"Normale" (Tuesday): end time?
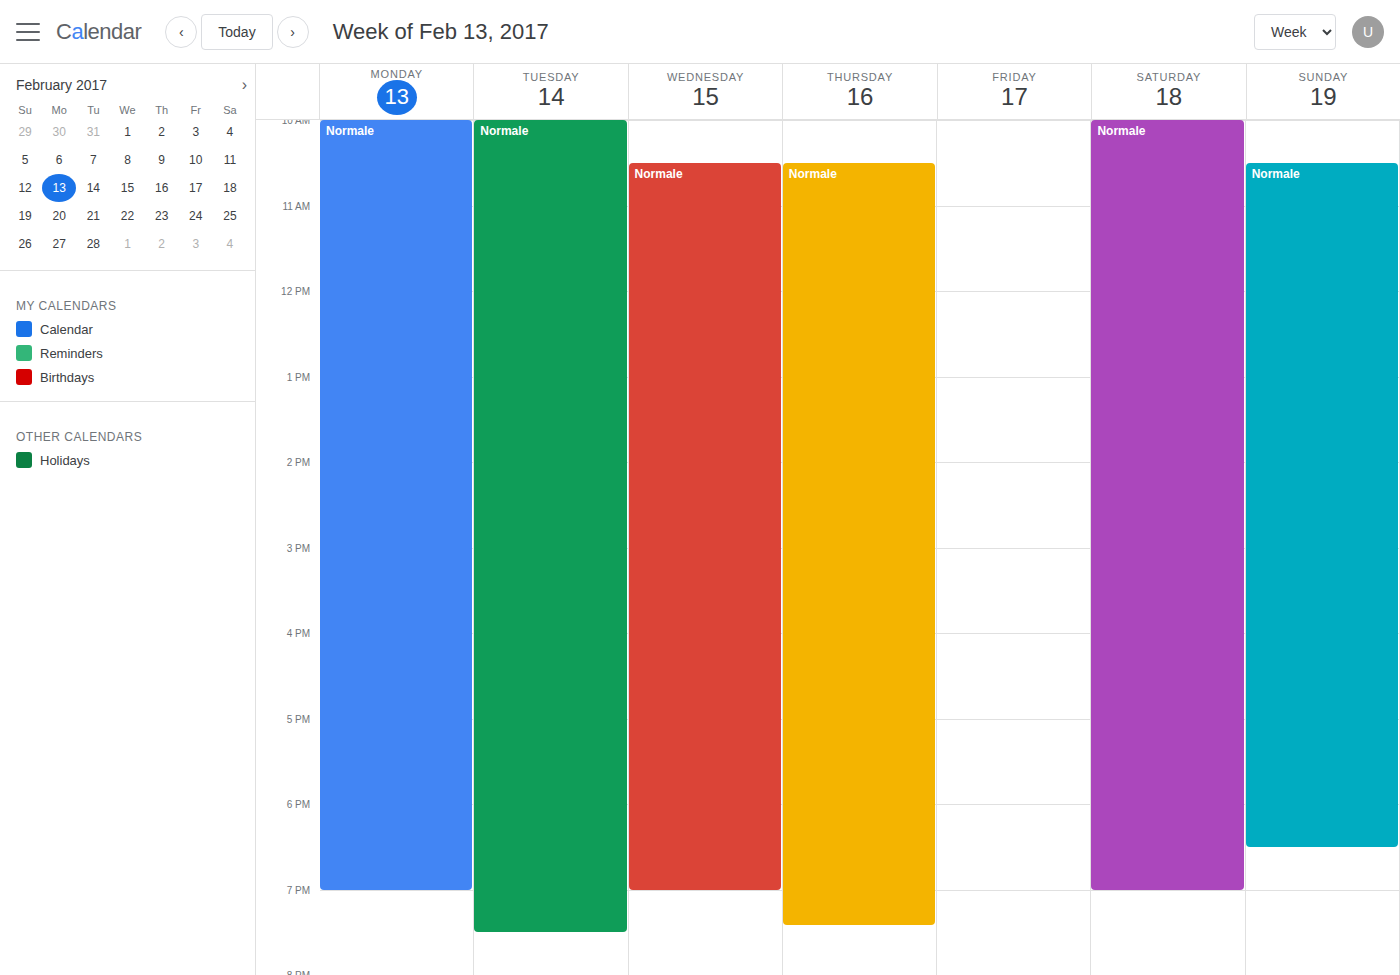
19:30